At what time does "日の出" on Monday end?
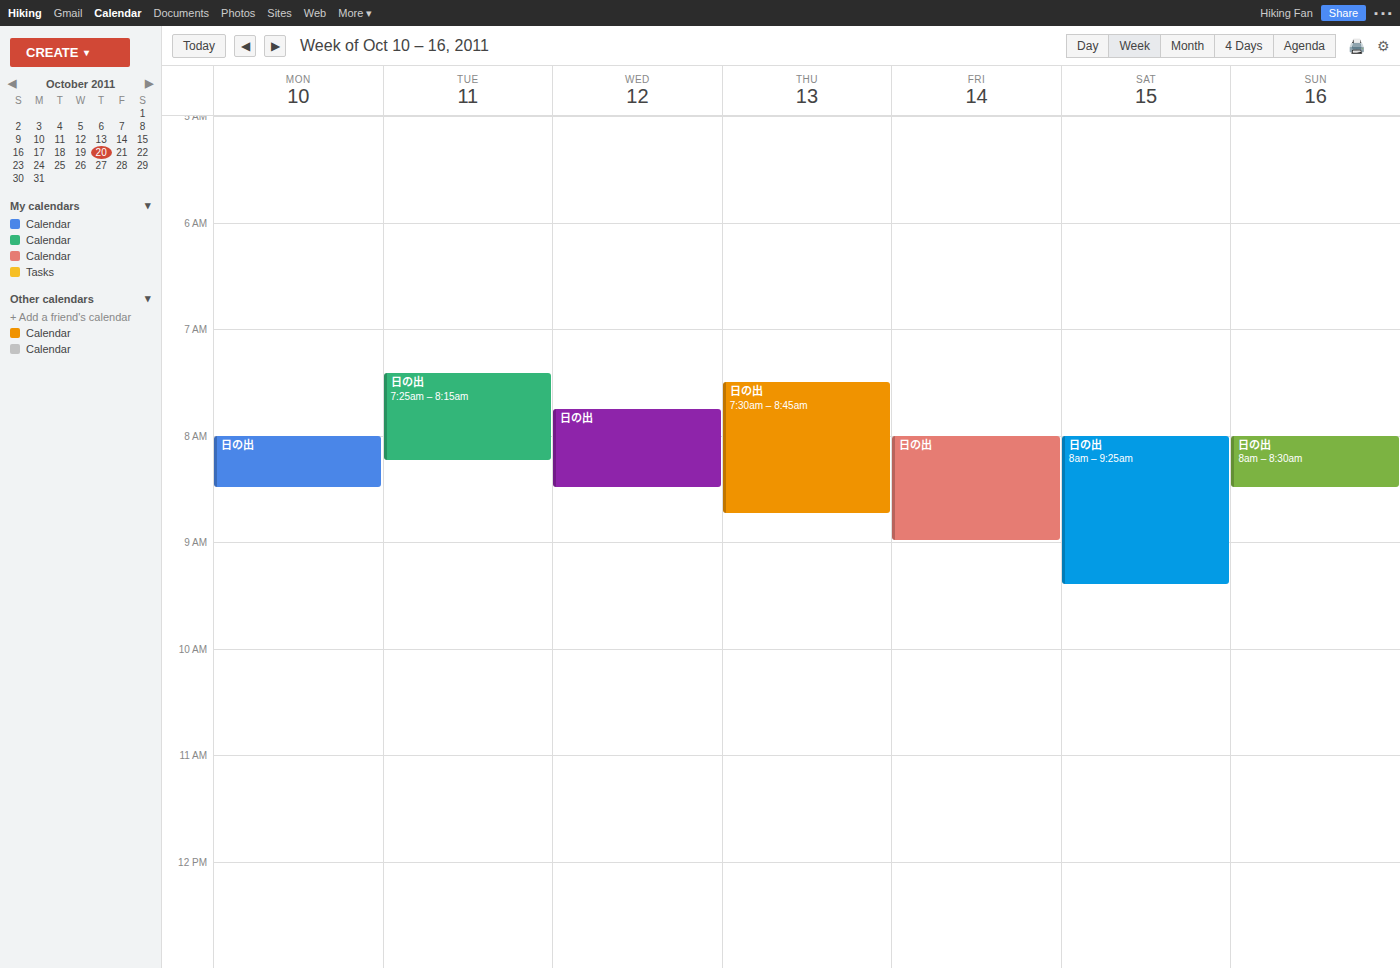
08:30